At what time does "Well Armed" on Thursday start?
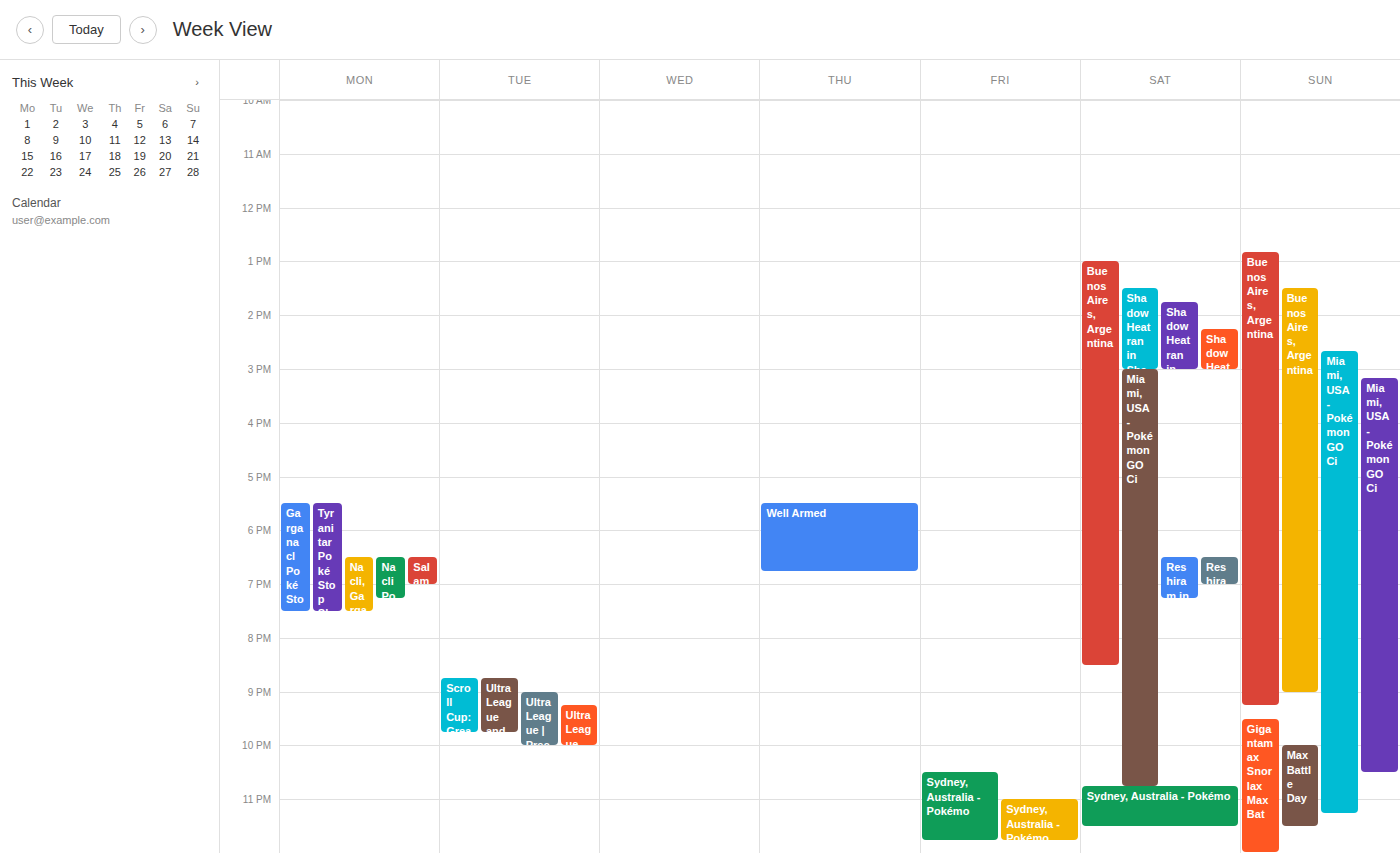
5:30 PM